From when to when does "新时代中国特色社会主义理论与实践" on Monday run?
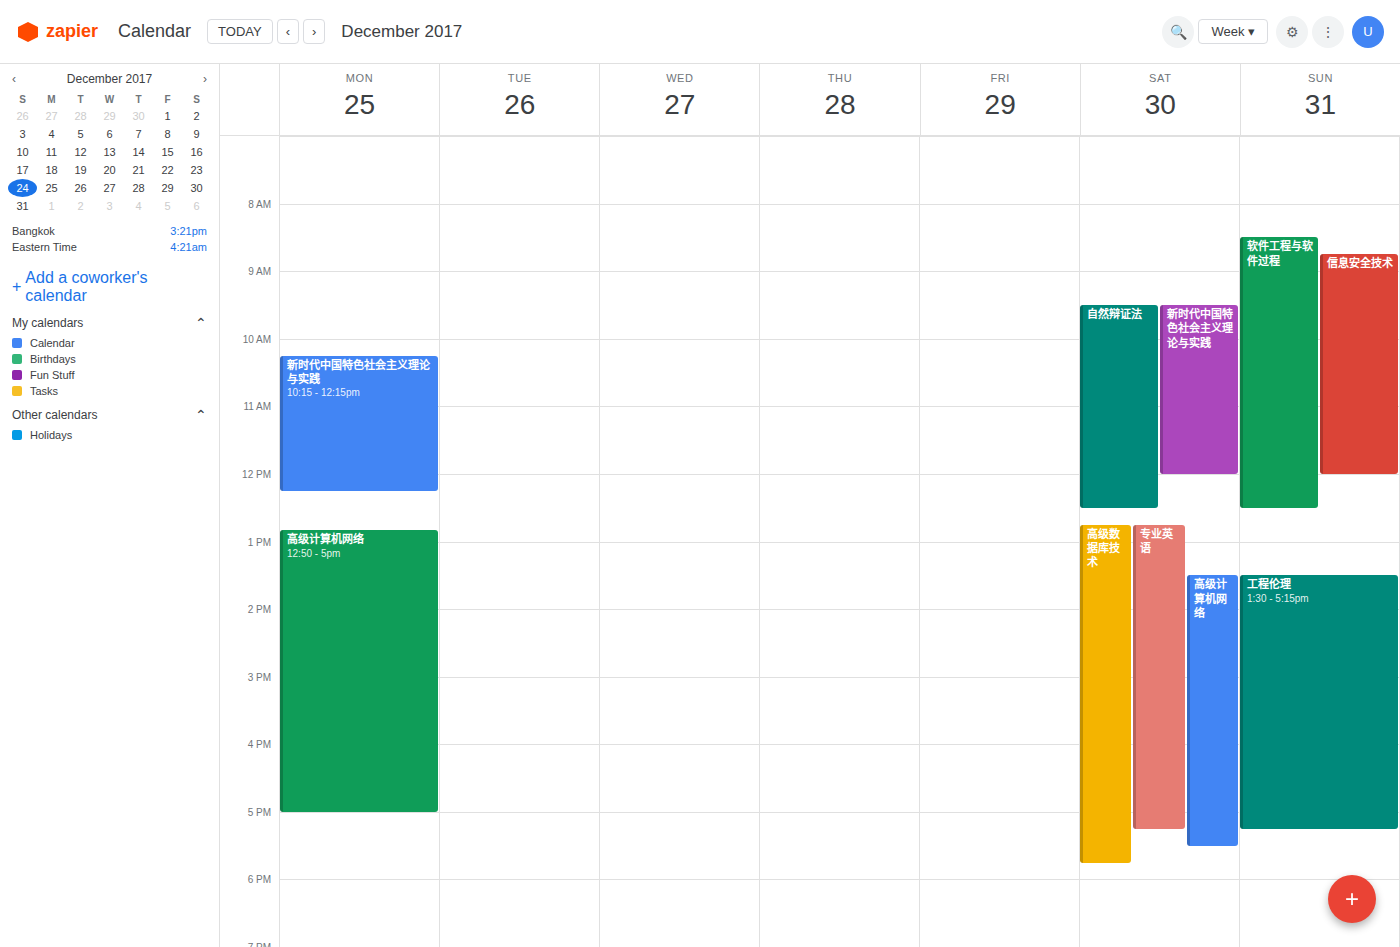
10:15 AM to 12:15 PM